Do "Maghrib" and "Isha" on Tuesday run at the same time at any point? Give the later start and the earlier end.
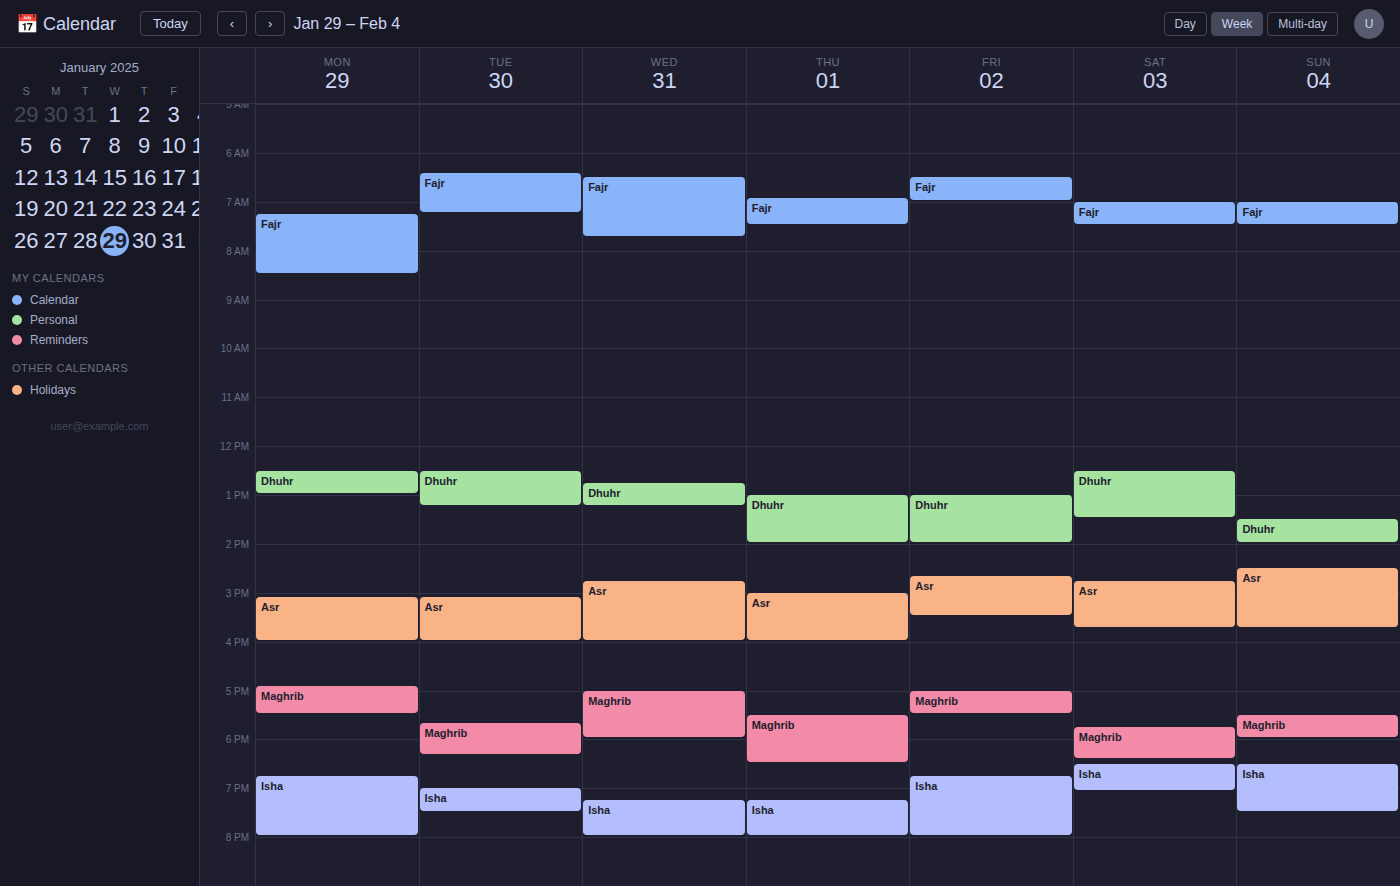
"Maghrib" ends at 6:20 PM and "Isha" starts at 7:00 PM -- no overlap.